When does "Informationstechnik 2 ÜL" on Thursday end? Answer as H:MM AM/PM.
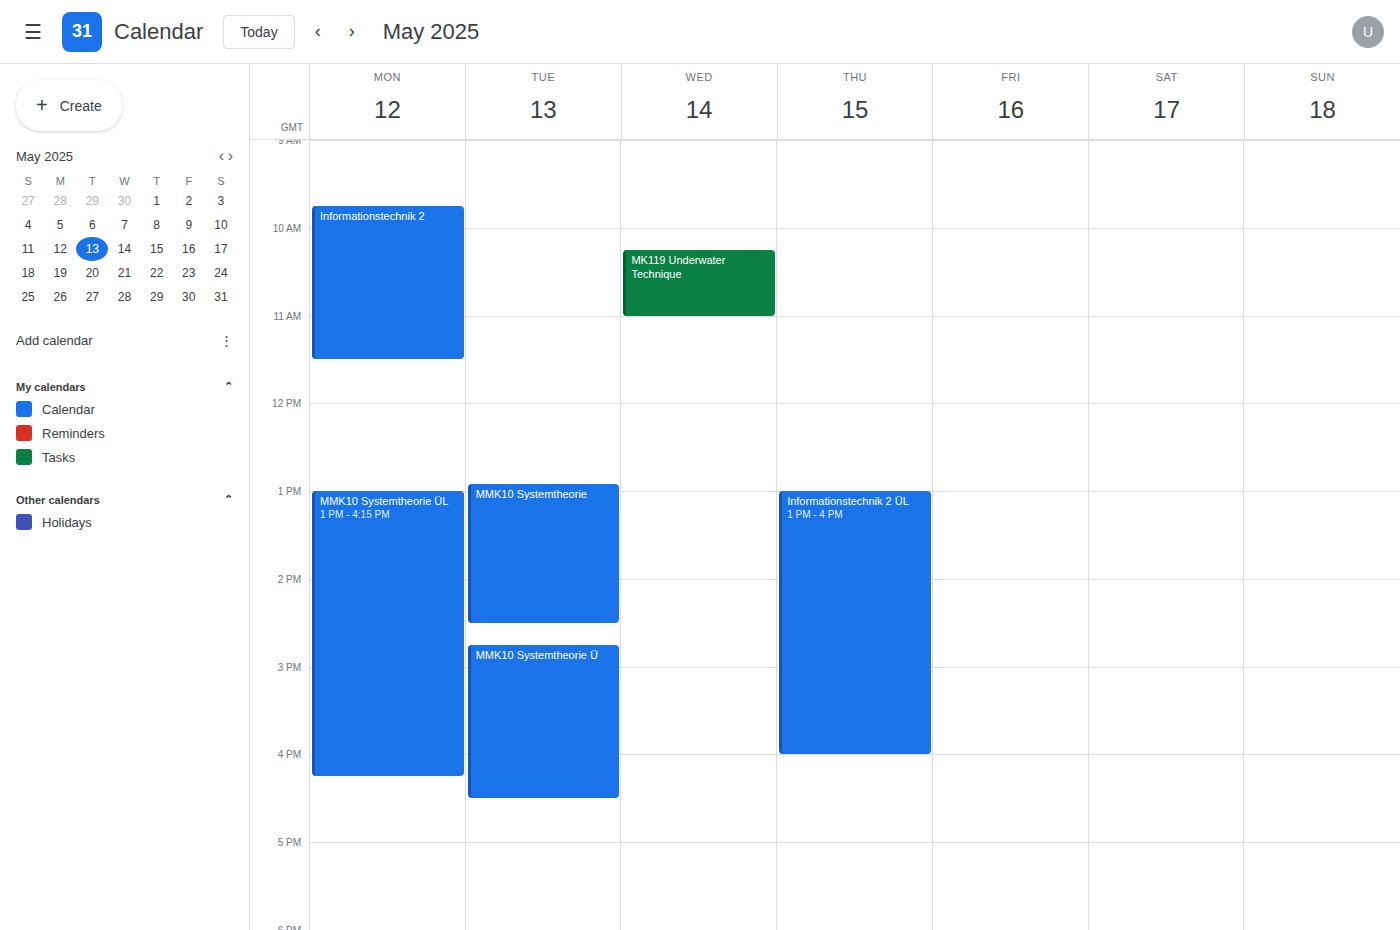
4:00 PM